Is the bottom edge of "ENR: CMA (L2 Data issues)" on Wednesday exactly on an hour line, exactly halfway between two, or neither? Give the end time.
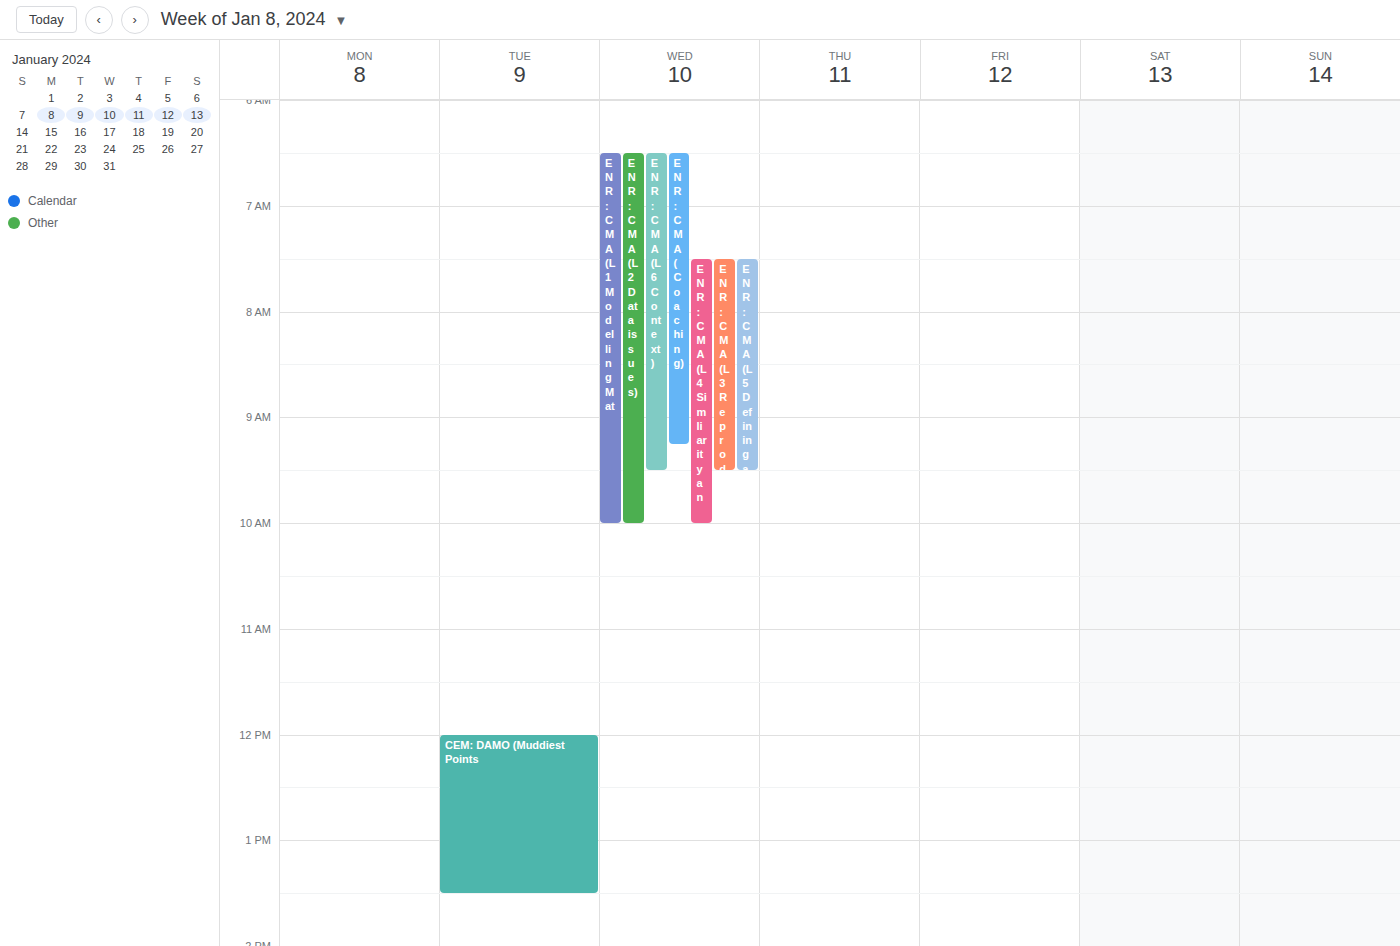
10:00 AM -- exactly on the 10 AM line.